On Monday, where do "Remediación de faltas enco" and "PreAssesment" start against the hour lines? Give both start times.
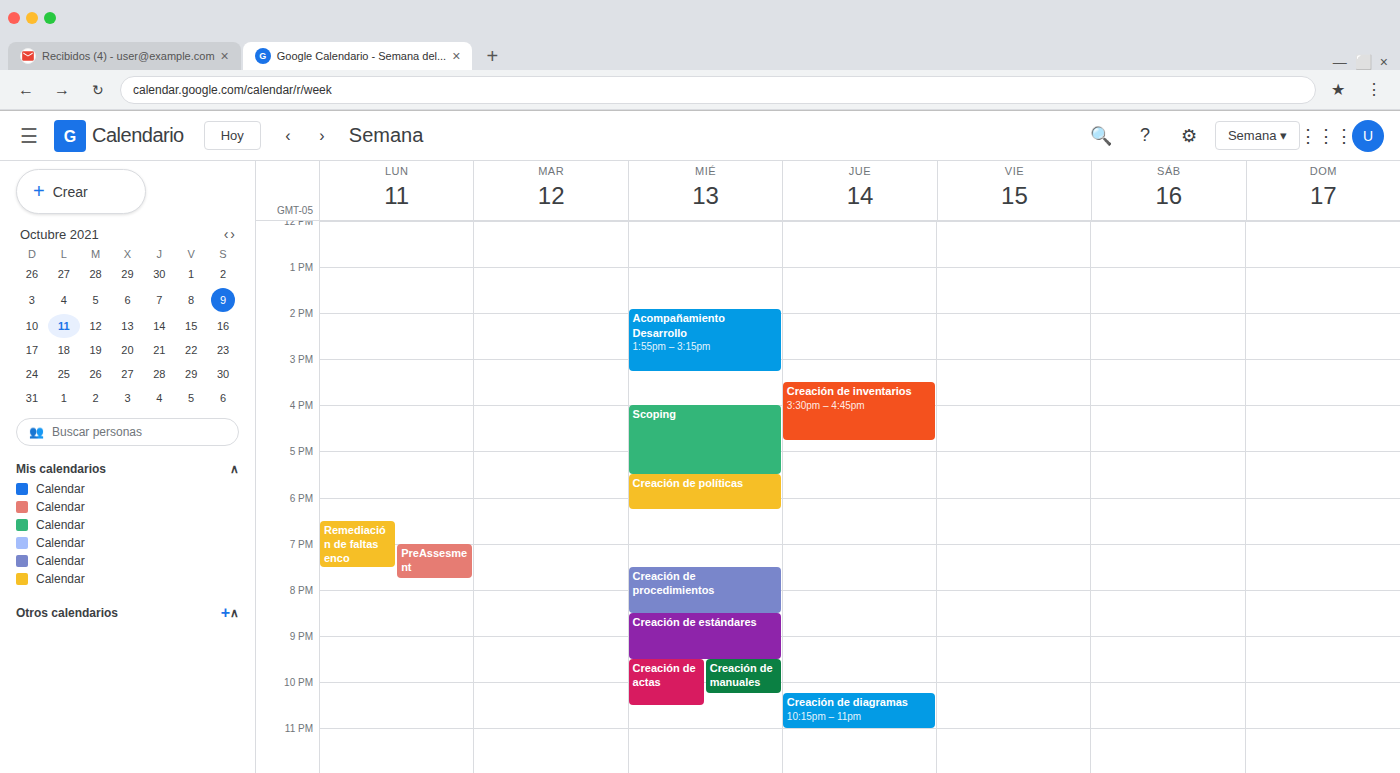
"Remediación de faltas enco": 18:30, halfway between the 18:00 and 19:00 lines. "PreAssesment": 19:00, exactly on the 19:00 line.